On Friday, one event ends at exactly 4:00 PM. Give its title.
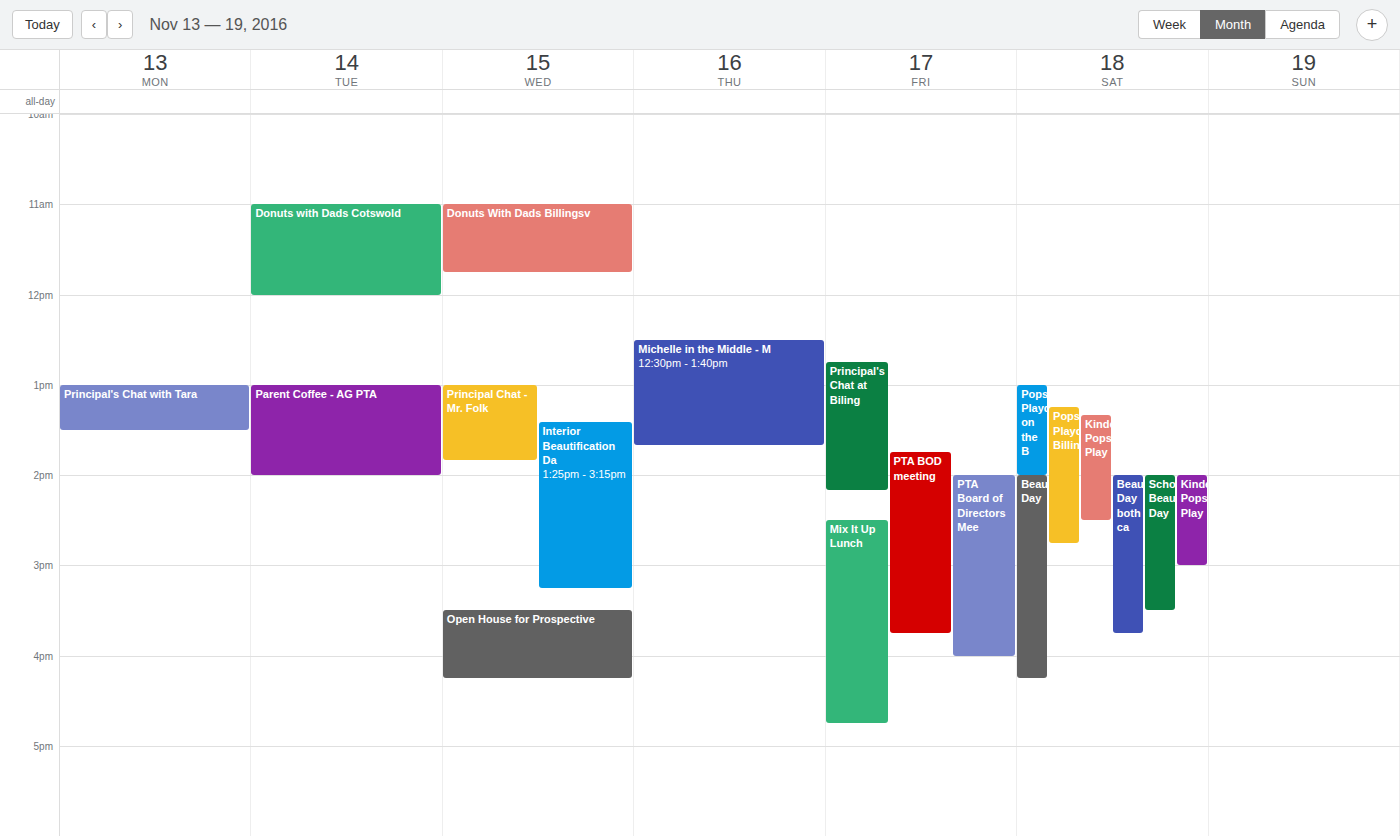
"PTA Board of Directors Mee"